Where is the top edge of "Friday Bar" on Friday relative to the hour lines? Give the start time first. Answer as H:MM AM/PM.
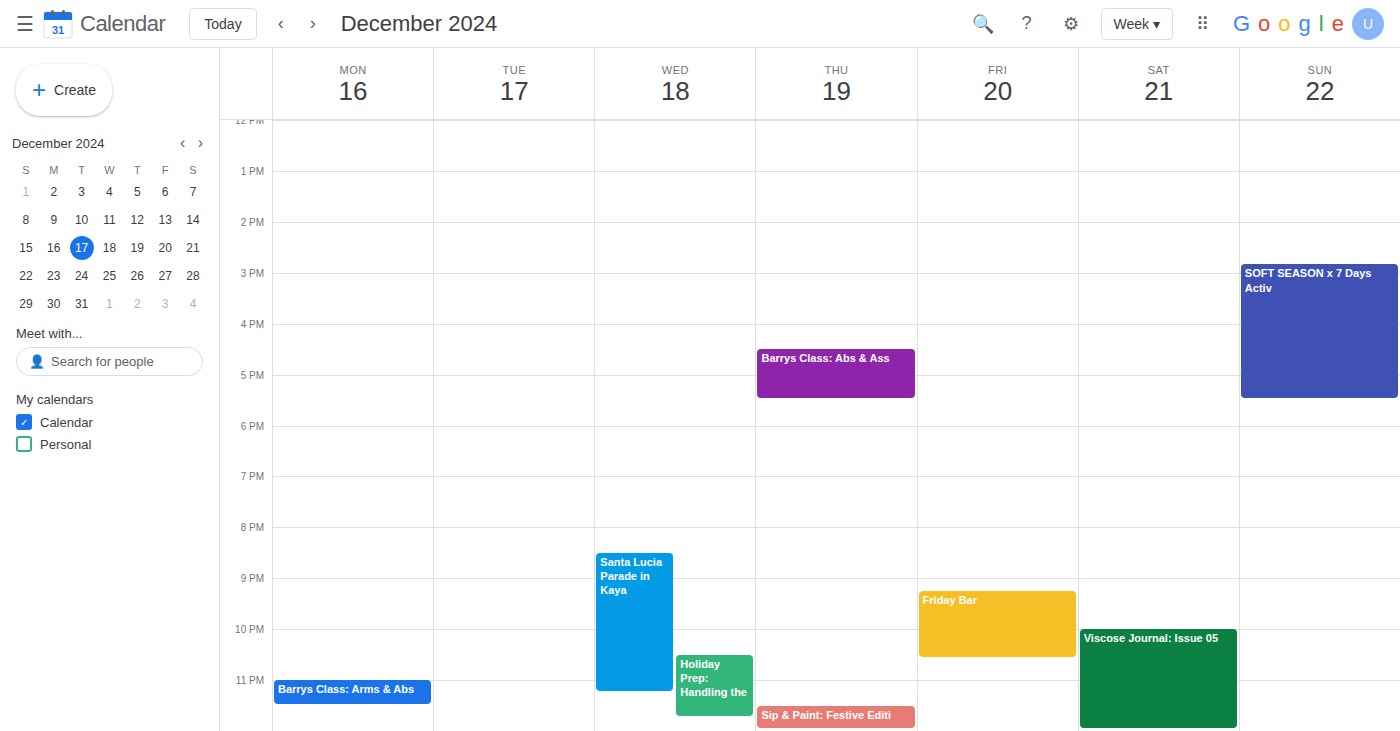
9:15 PM -- neither: a quarter of the way from the 9 PM line to the 10 PM line.